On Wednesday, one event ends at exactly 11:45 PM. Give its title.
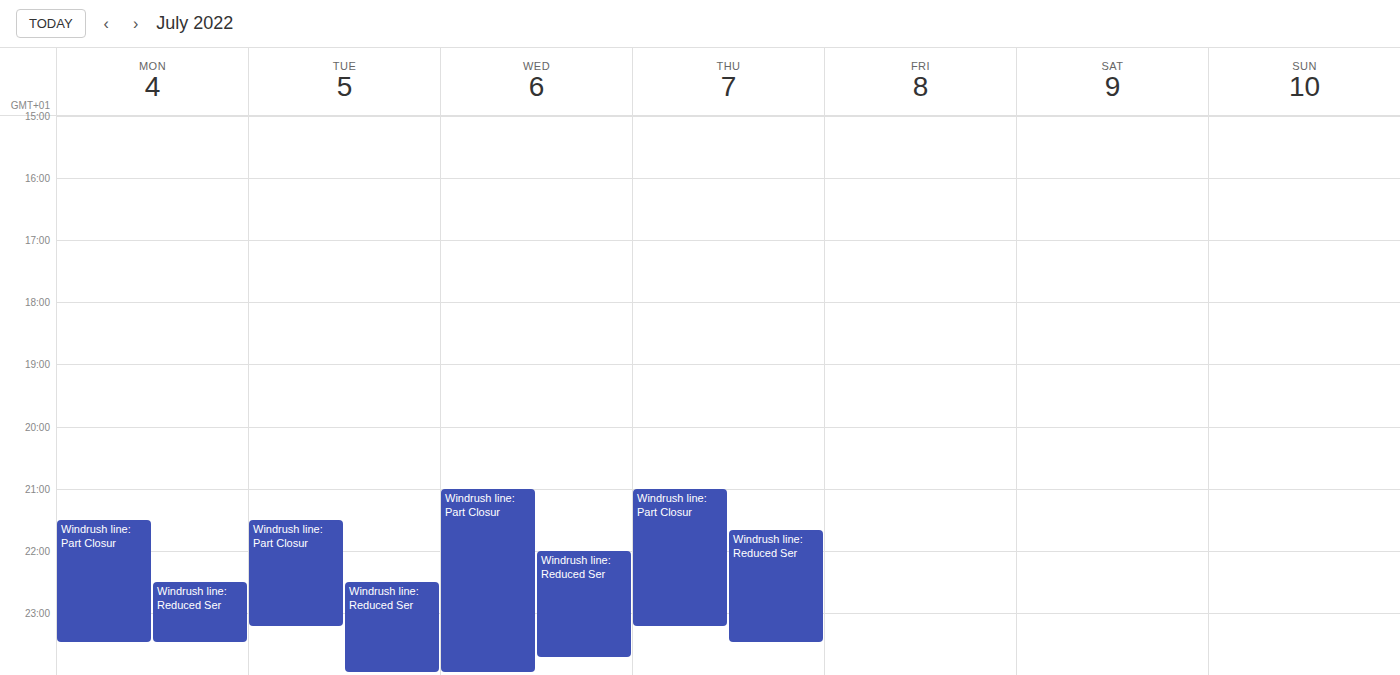
"Windrush line: Reduced Ser"